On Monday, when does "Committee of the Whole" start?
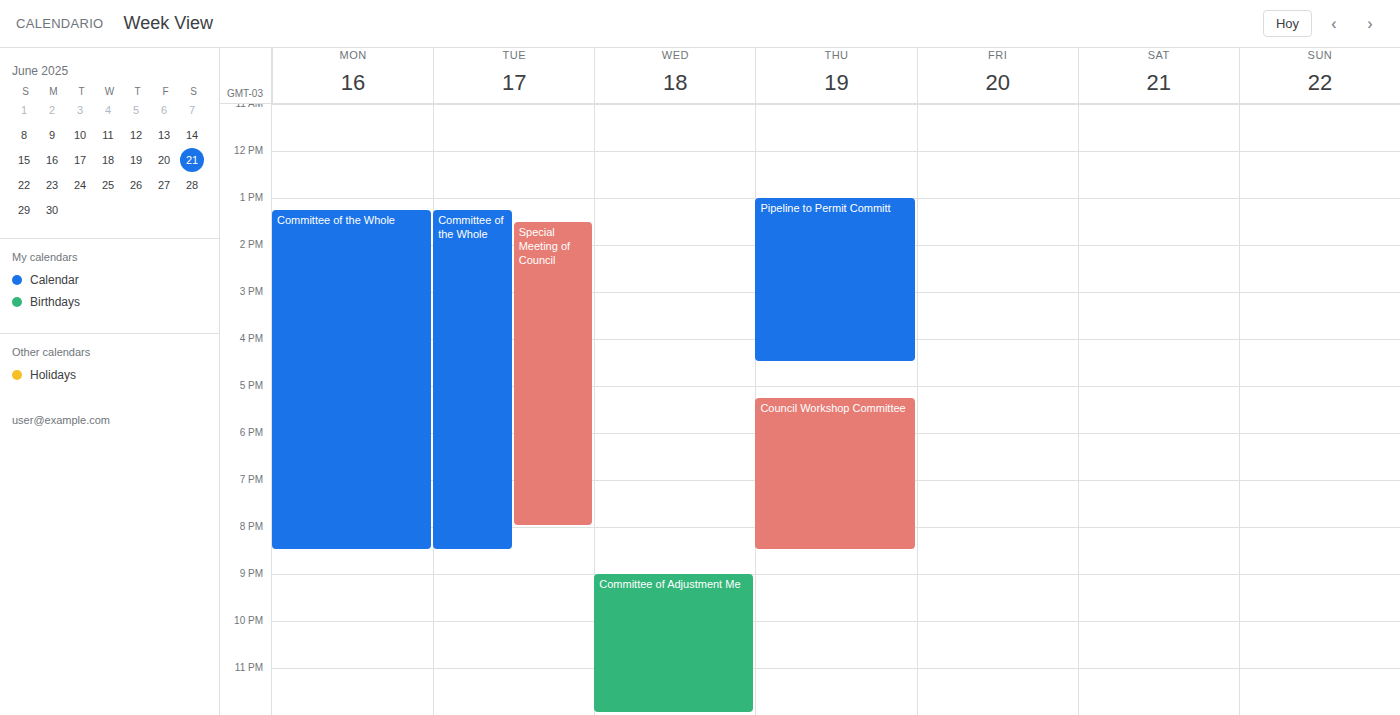
1:15 PM